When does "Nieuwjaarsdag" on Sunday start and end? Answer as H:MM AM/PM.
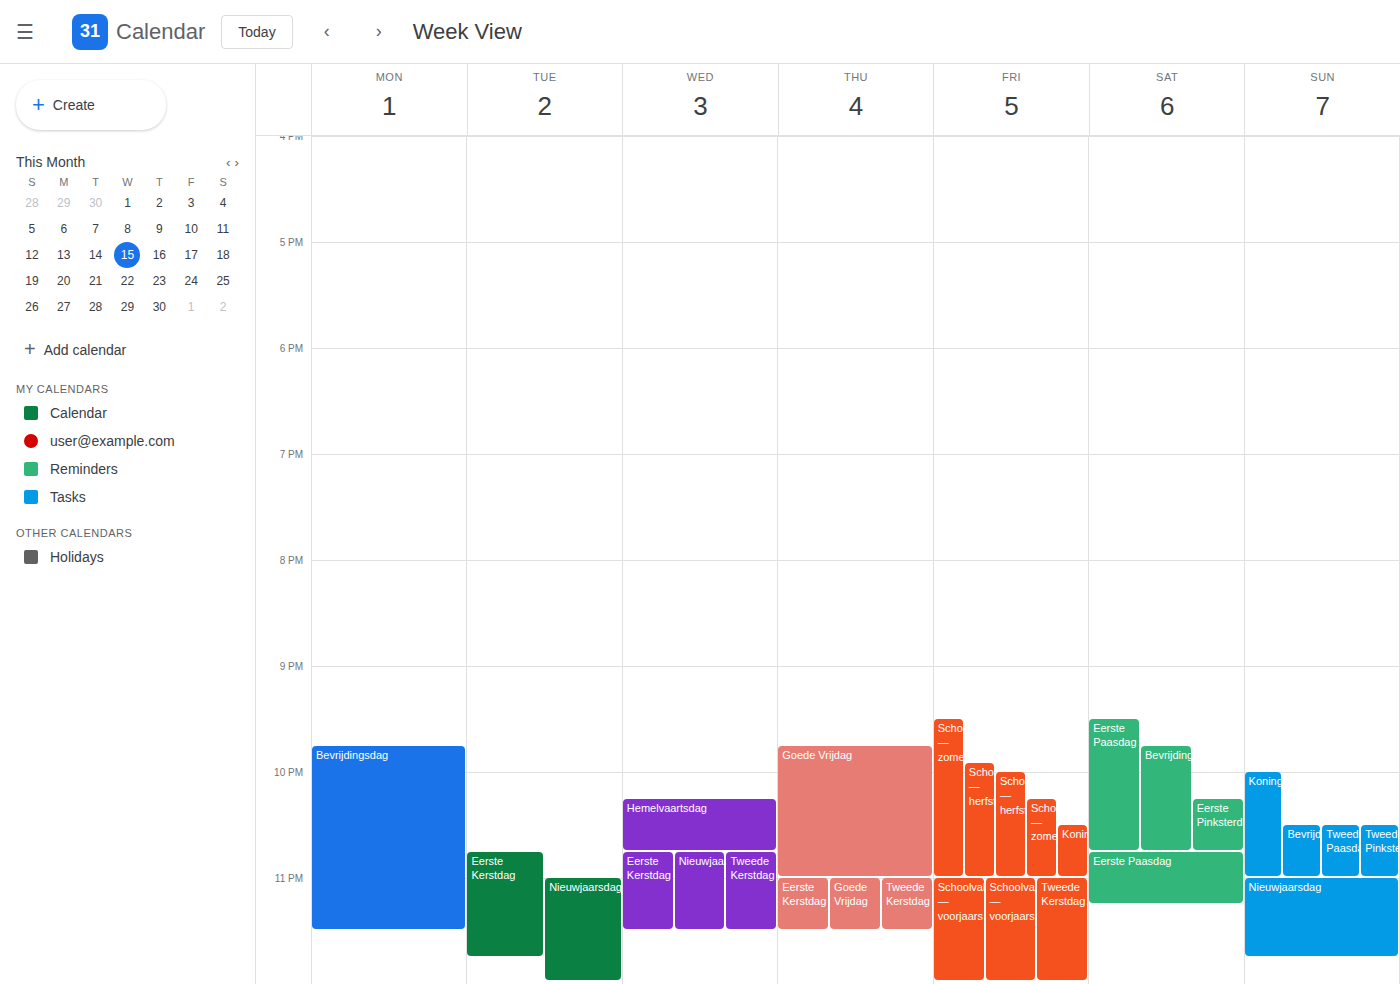
11:00 PM to 11:45 PM